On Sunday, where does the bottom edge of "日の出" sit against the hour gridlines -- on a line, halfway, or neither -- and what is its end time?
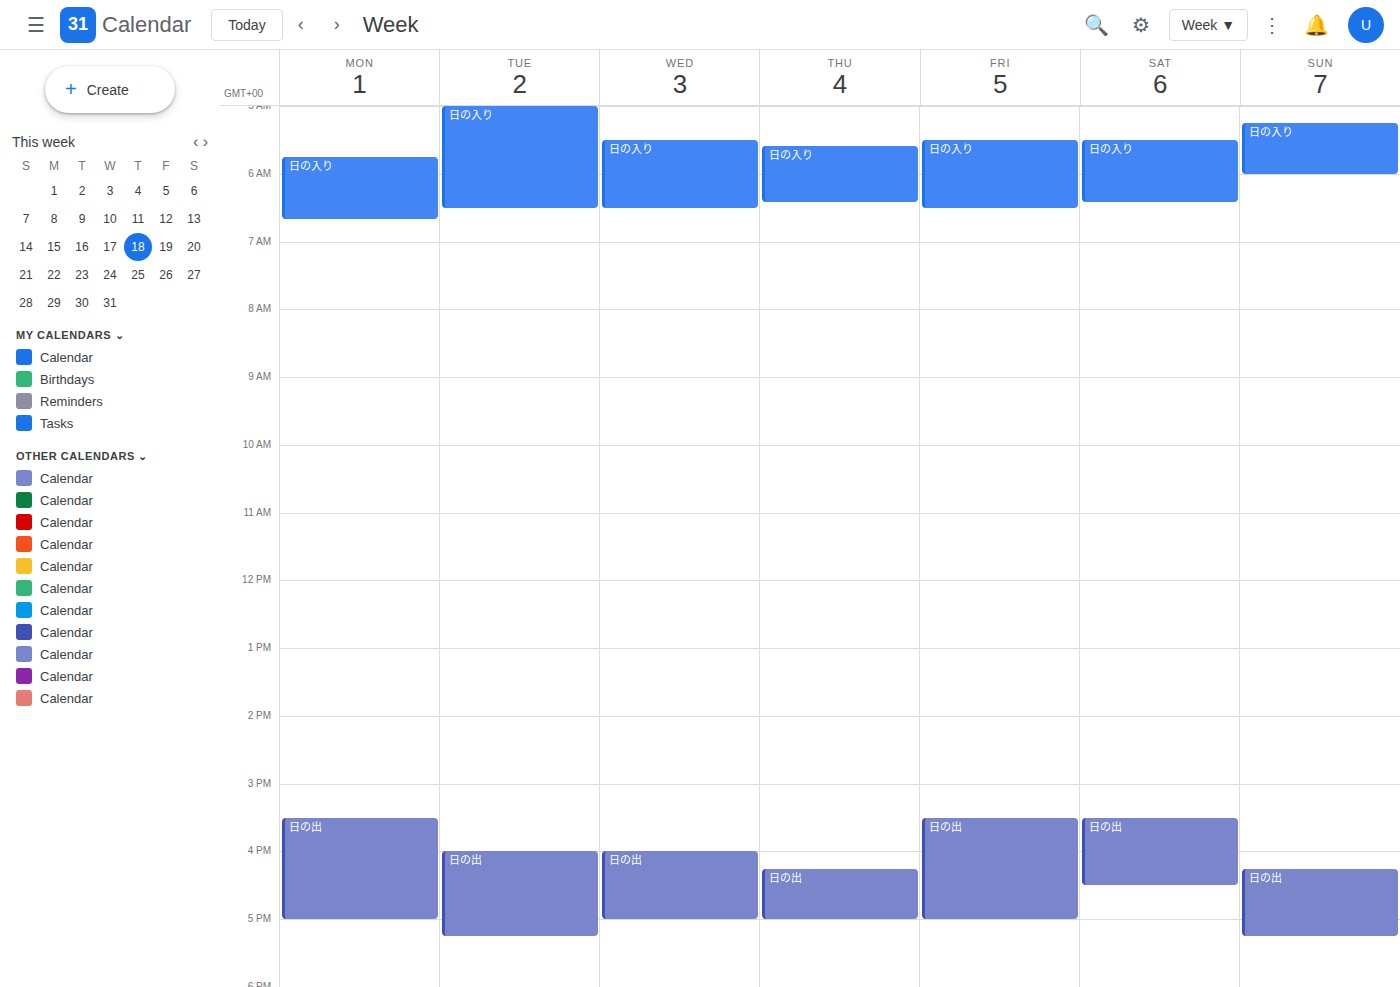
5:15 PM -- neither: a quarter of the way from the 5 PM line to the 6 PM line.